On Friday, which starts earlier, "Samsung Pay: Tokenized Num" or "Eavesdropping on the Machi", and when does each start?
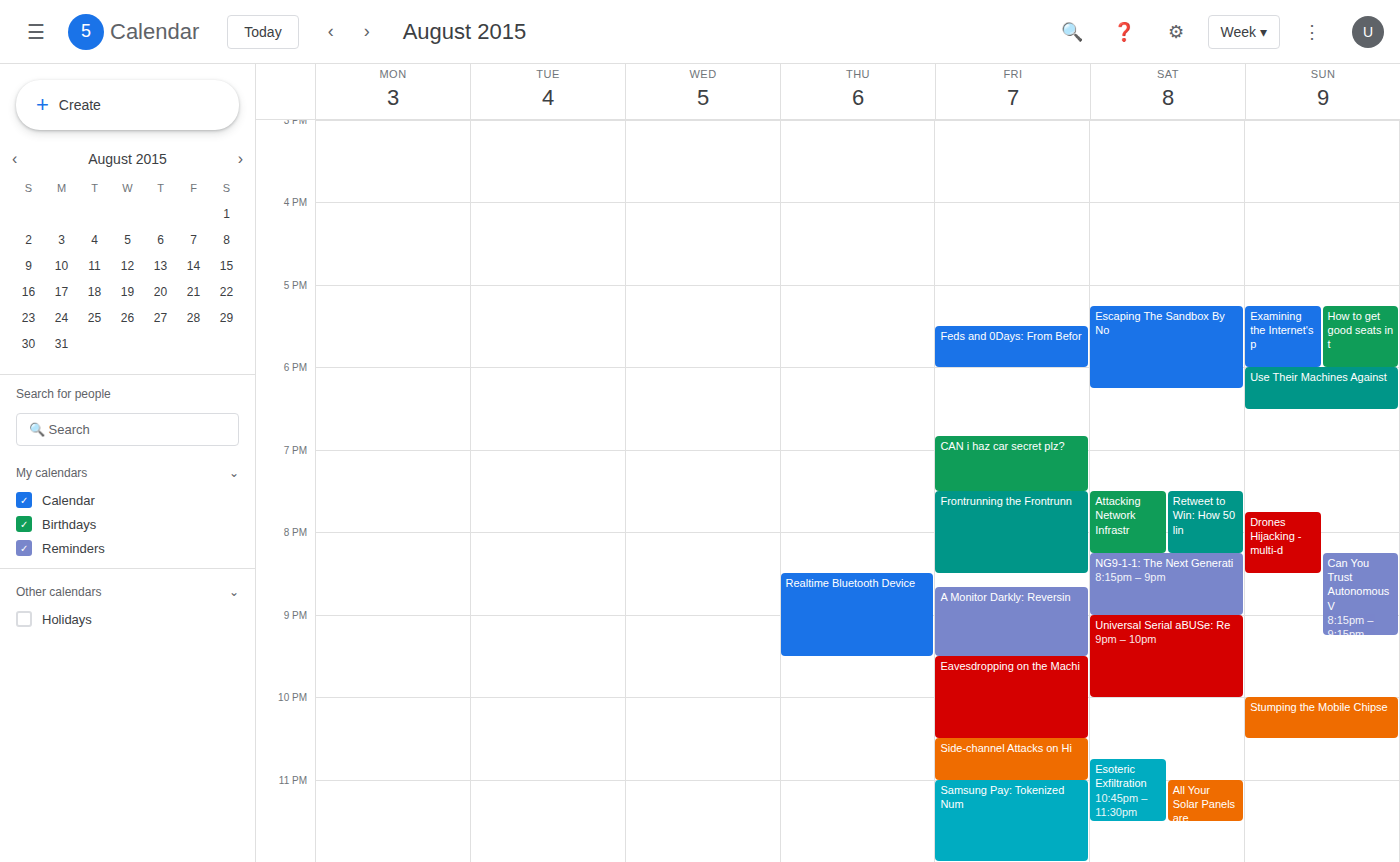
"Eavesdropping on the Machi" 9:30 PM; "Samsung Pay: Tokenized Num" 11:00 PM.